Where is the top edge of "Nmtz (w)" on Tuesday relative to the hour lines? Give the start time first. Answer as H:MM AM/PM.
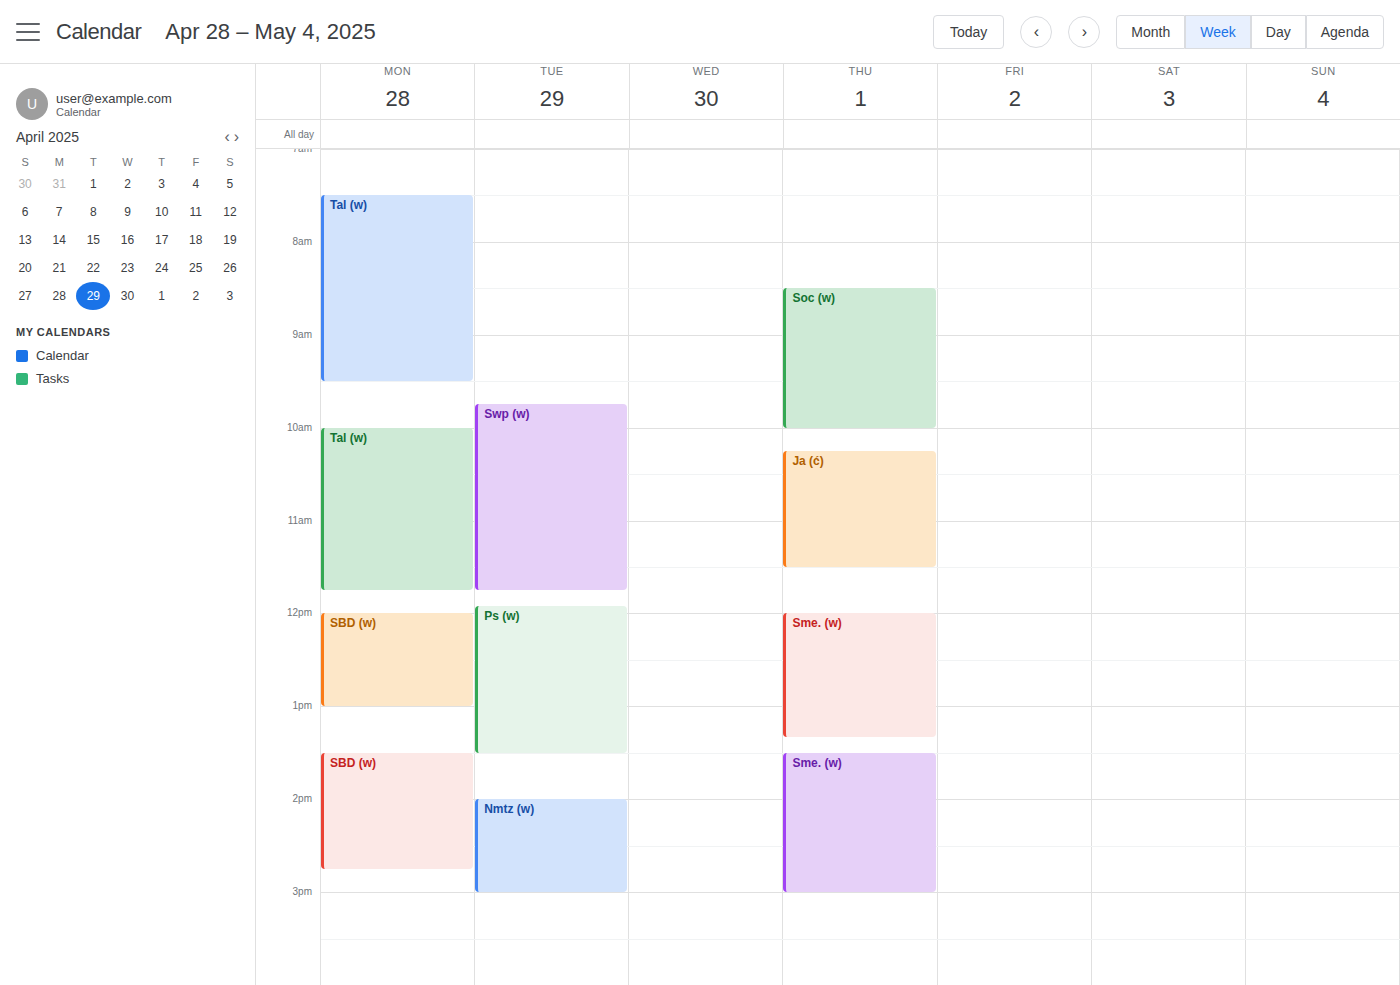
2:00 PM -- exactly on the 2 PM line.